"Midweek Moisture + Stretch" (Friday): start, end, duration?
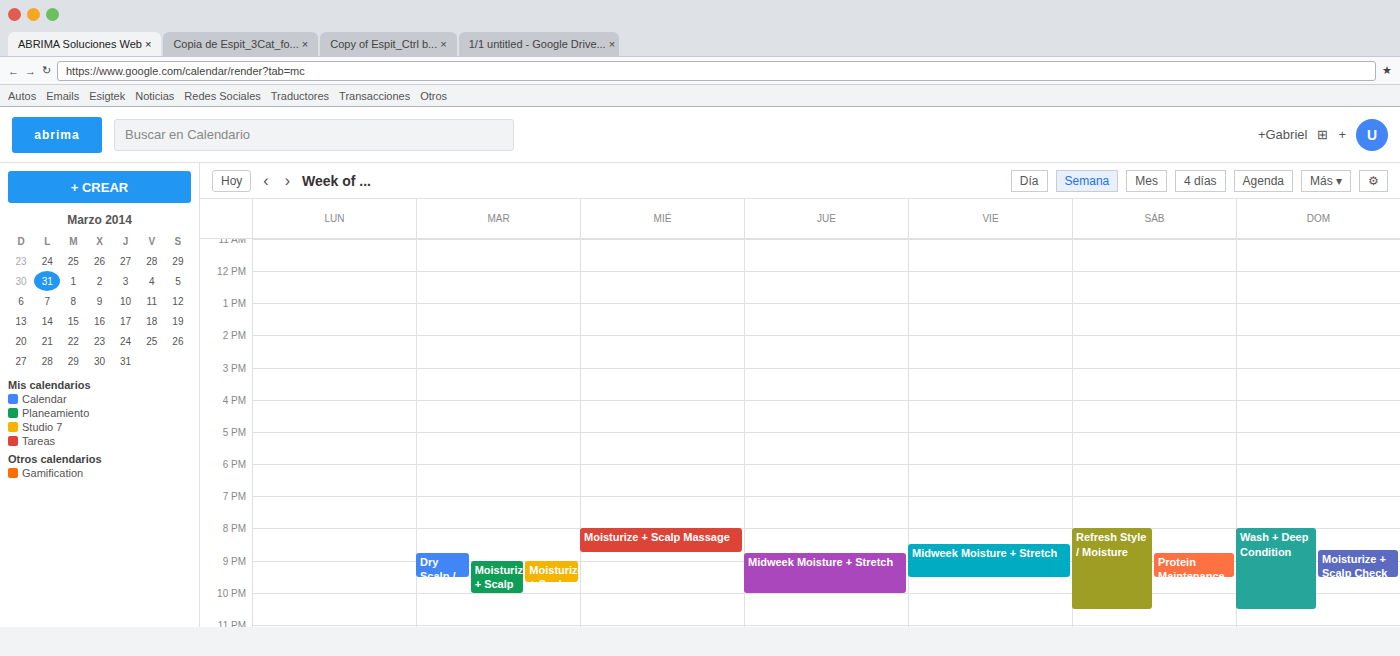
20:30 to 21:30, 1 hour